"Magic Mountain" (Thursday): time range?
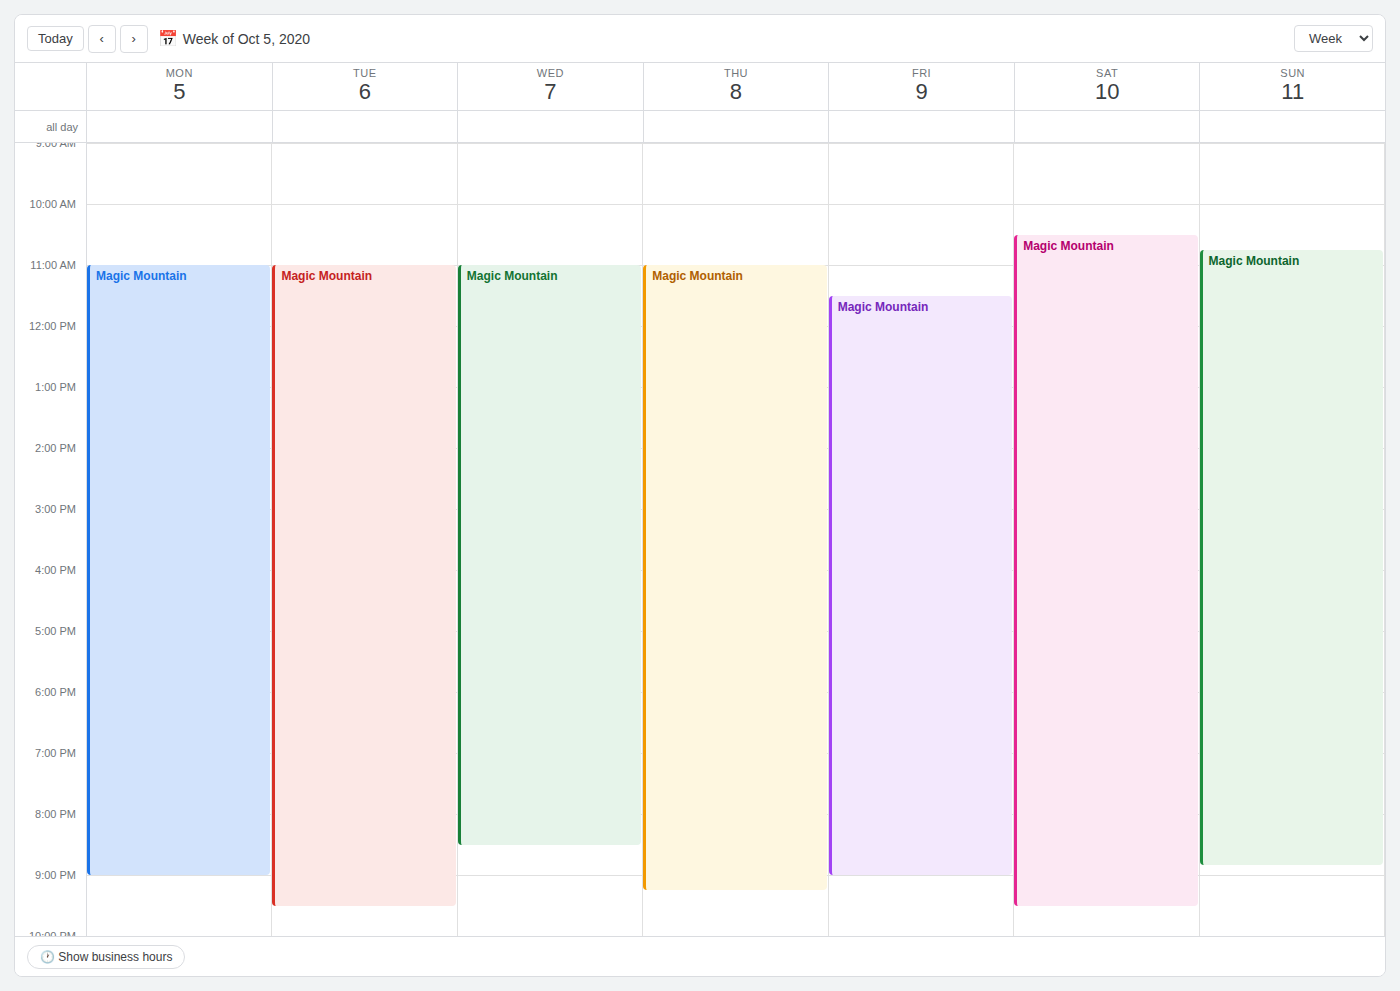
11:00 AM to 9:15 PM